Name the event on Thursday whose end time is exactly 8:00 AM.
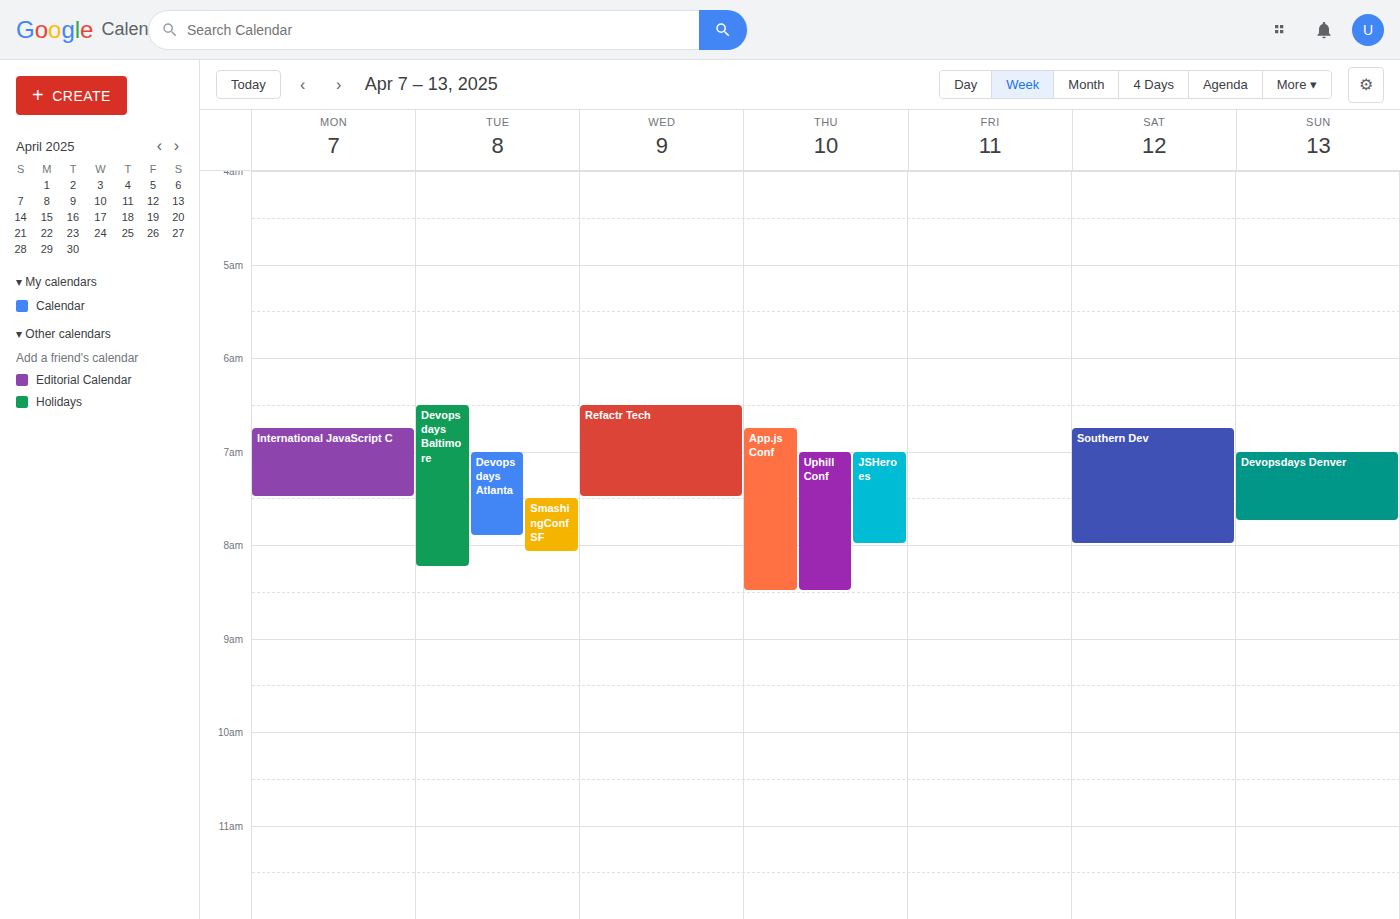
"JSHeroes"